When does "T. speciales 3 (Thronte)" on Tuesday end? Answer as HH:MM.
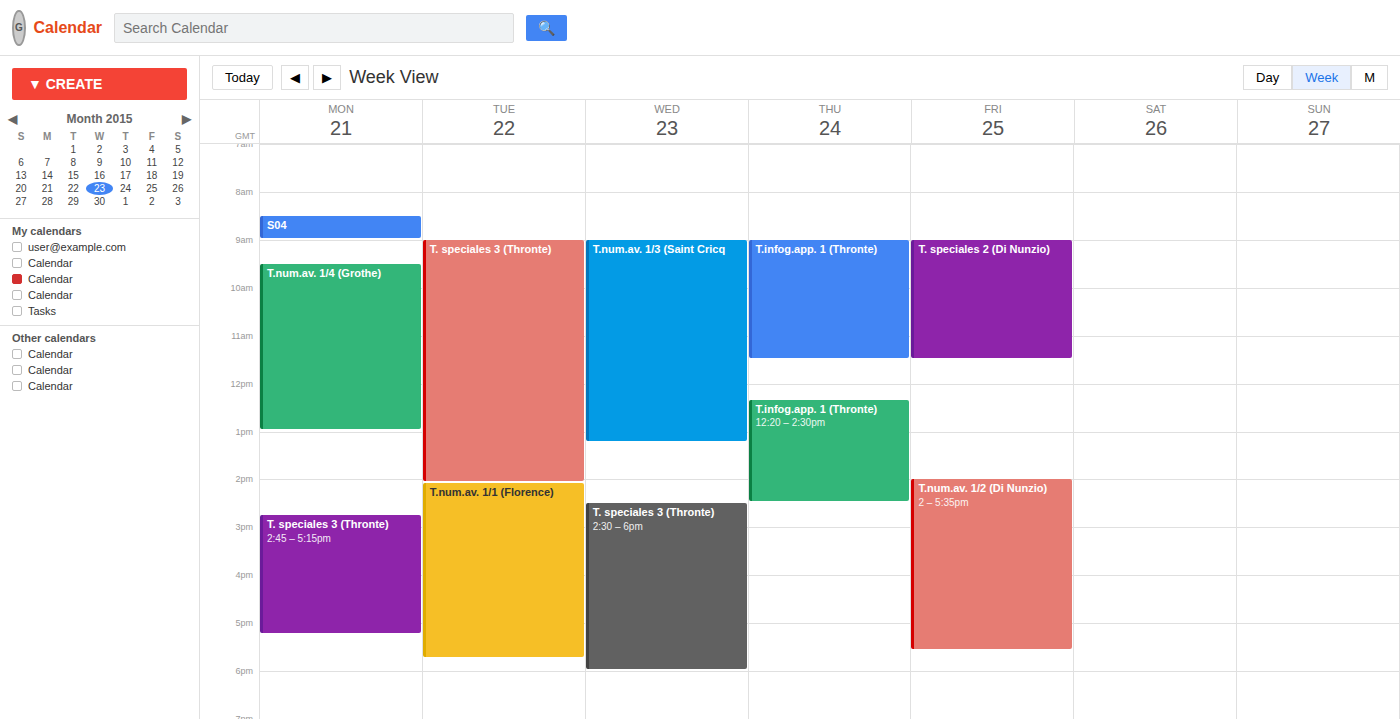
14:05